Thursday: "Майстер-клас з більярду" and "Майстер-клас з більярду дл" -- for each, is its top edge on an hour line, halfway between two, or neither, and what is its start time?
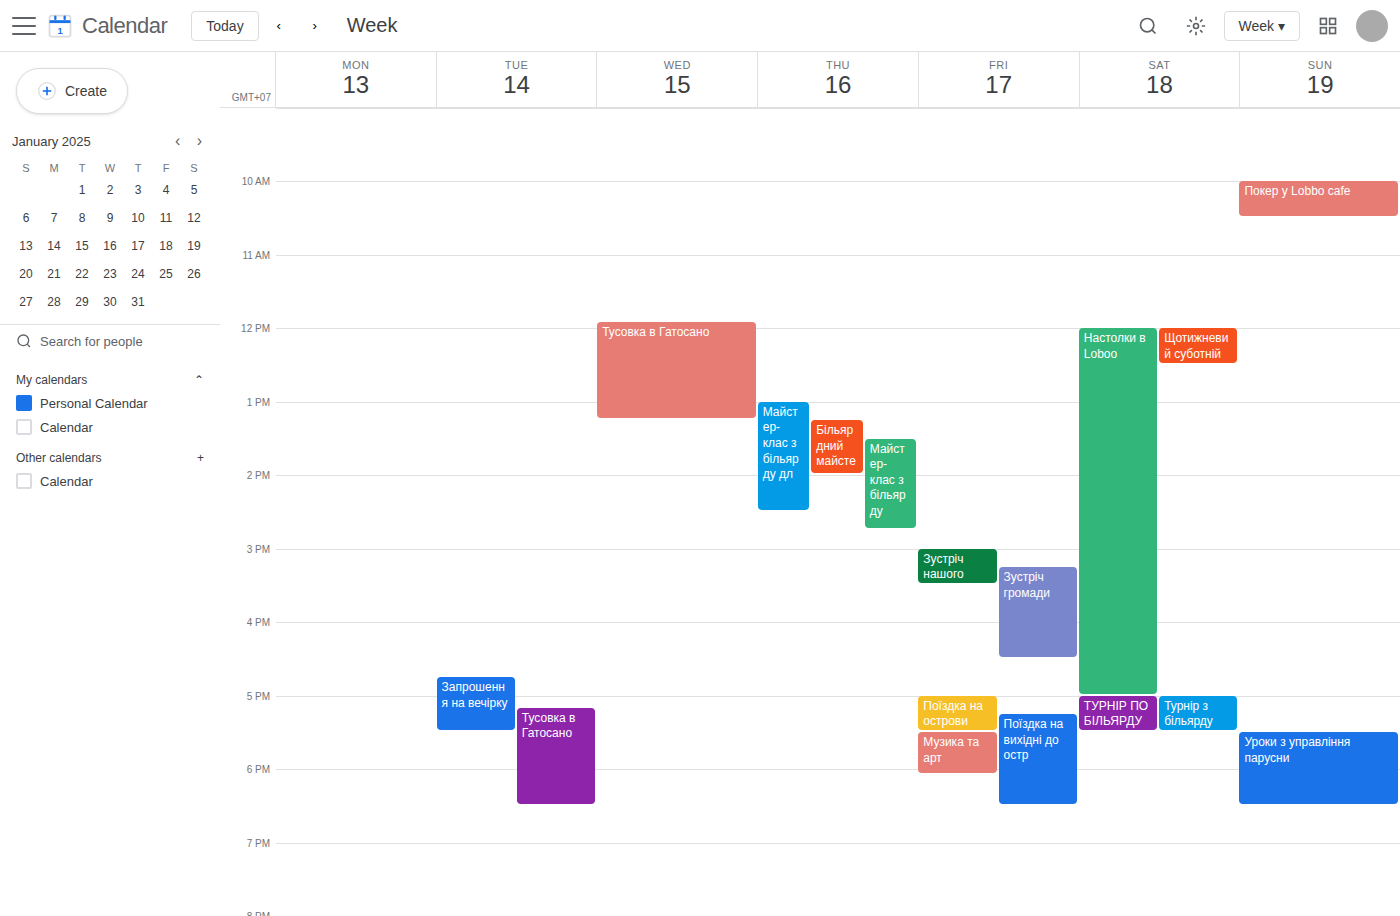
"Майстер-клас з більярду": 1:30 PM, halfway between the 1 PM and 2 PM lines. "Майстер-клас з більярду дл": 1:00 PM, exactly on the 1 PM line.